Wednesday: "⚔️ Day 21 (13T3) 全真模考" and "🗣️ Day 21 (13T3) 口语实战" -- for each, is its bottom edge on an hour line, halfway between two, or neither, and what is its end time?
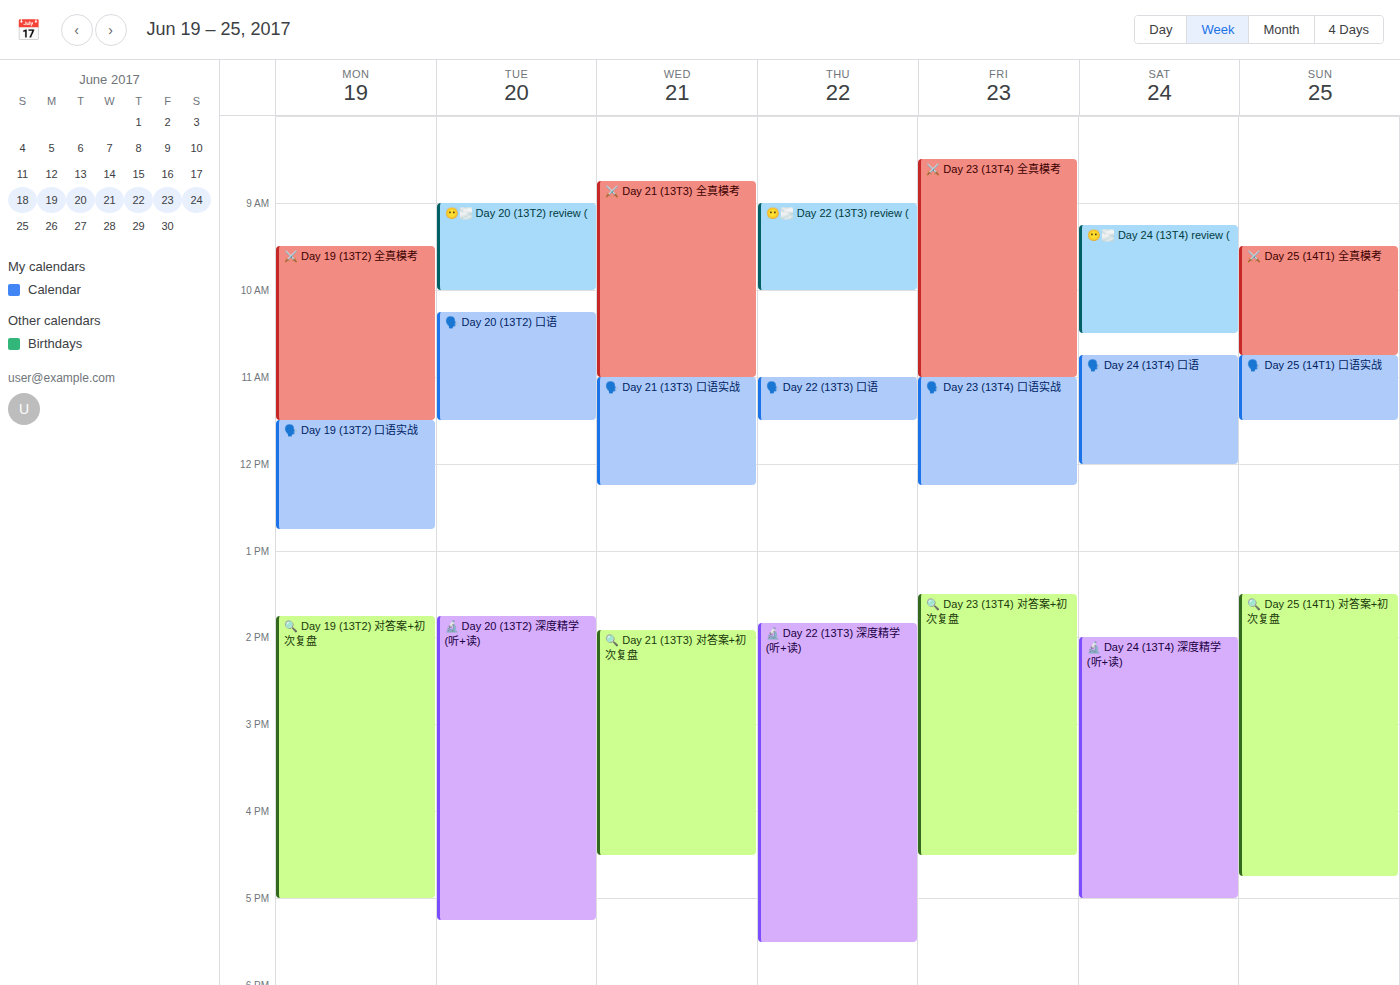
"⚔️ Day 21 (13T3) 全真模考": 11:00 AM, exactly on the 11 AM line. "🗣️ Day 21 (13T3) 口语实战": 12:15 PM, neither: a quarter of the way from the 12 PM line to the 1 PM line.